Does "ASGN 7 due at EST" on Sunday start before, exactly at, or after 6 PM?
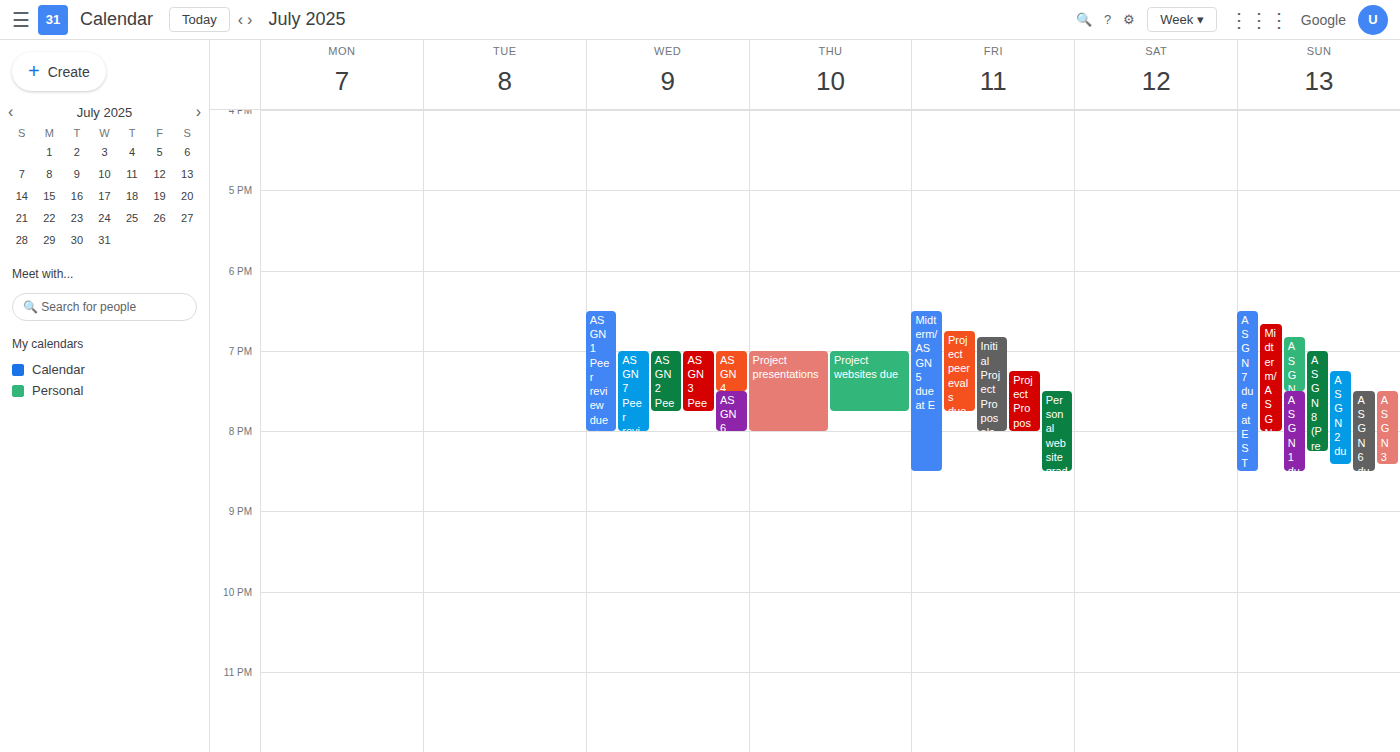
6:30 PM -- after 6 PM, 30 minutes below the 6 PM line.